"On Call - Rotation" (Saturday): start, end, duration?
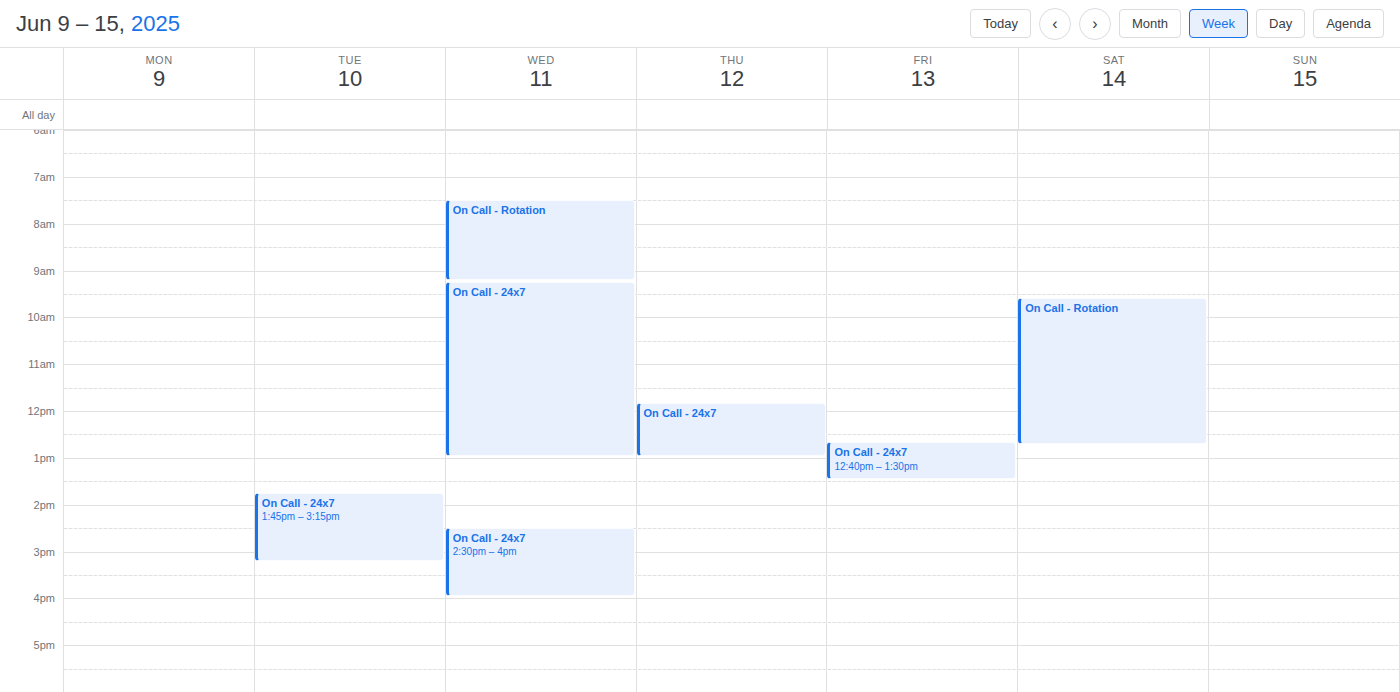
9:35 AM to 12:45 PM, 3 hours 10 minutes